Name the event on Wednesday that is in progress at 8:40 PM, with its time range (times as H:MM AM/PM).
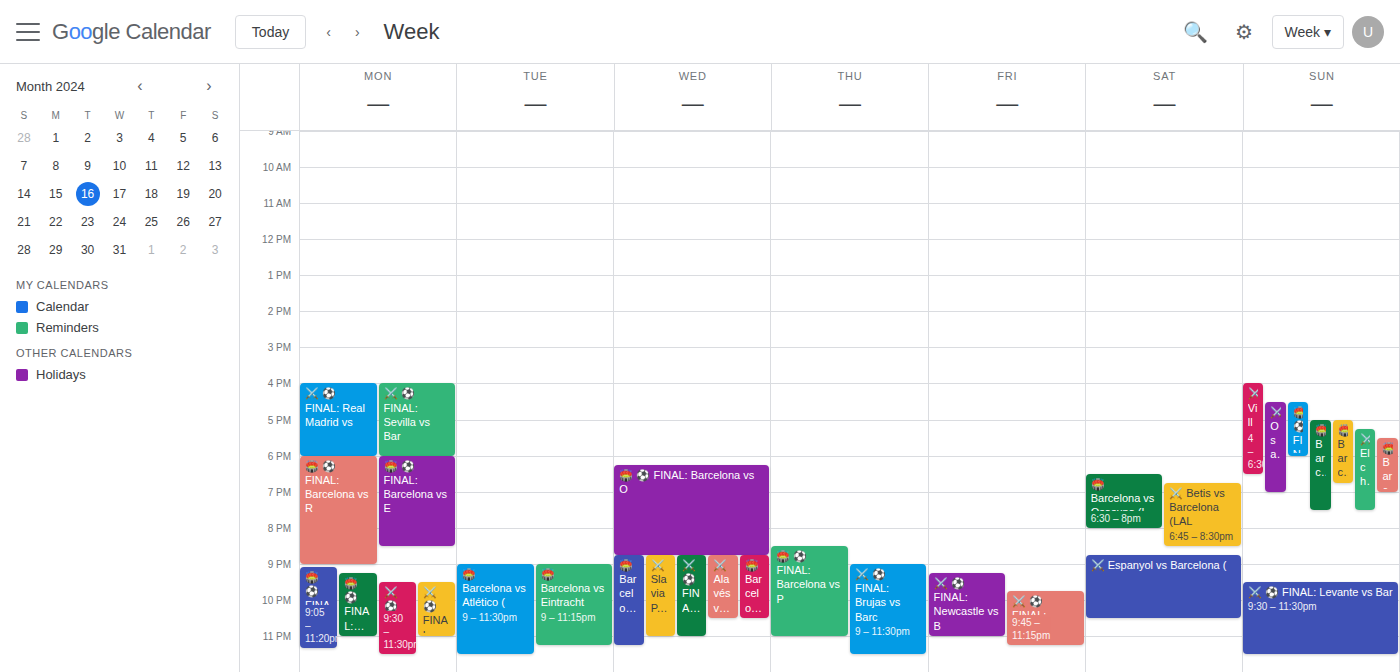
"🏟️ ⚽ FINAL: Barcelona vs O", 6:15 PM to 8:45 PM